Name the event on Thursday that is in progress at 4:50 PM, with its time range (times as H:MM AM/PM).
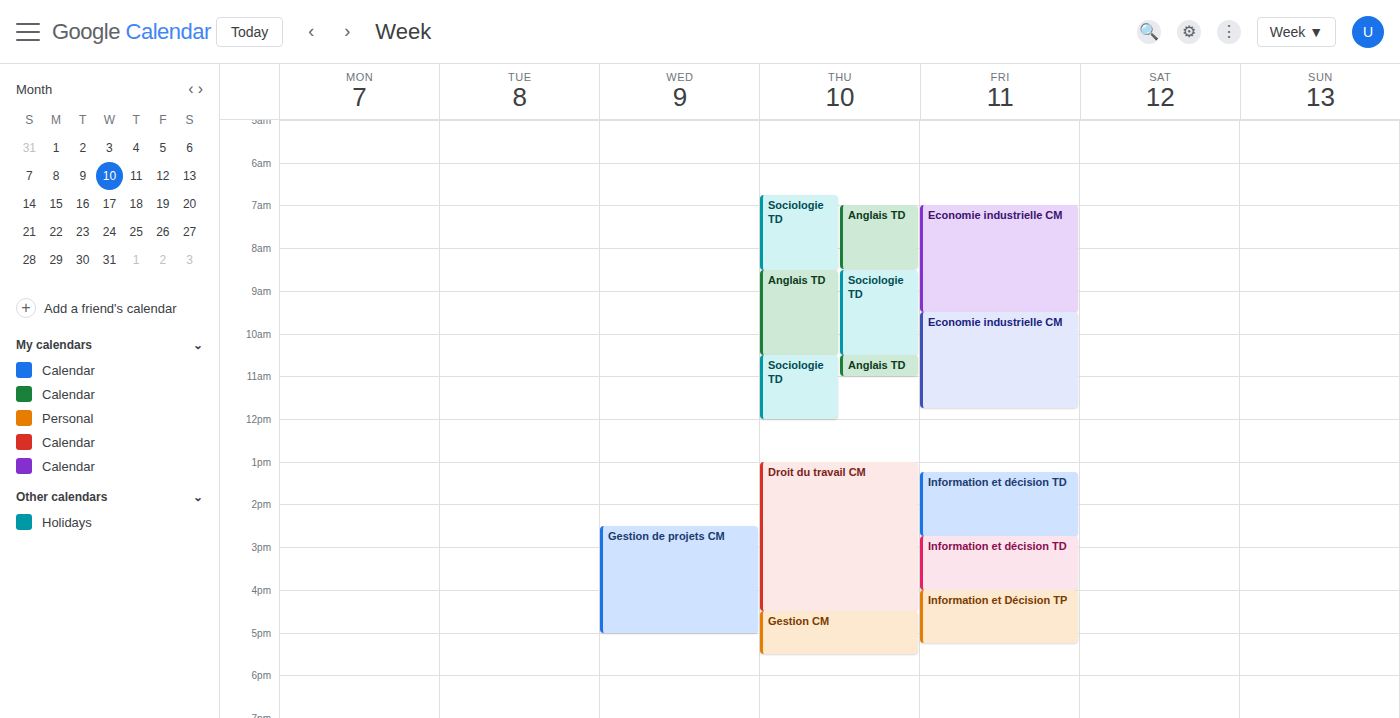
"Gestion CM", 4:30 PM to 5:30 PM